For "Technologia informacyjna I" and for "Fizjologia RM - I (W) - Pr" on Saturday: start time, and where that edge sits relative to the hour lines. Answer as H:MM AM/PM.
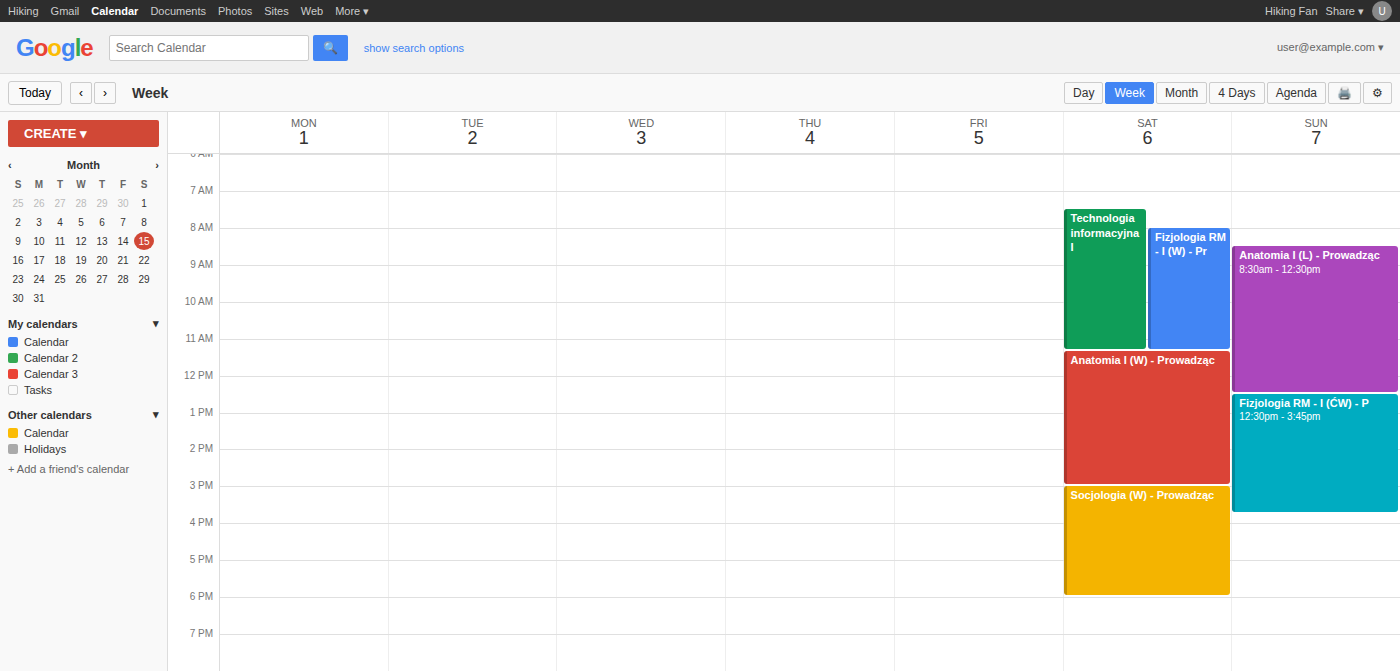
"Technologia informacyjna I": 7:30 AM, halfway between the 7 AM and 8 AM lines. "Fizjologia RM - I (W) - Pr": 8:00 AM, exactly on the 8 AM line.